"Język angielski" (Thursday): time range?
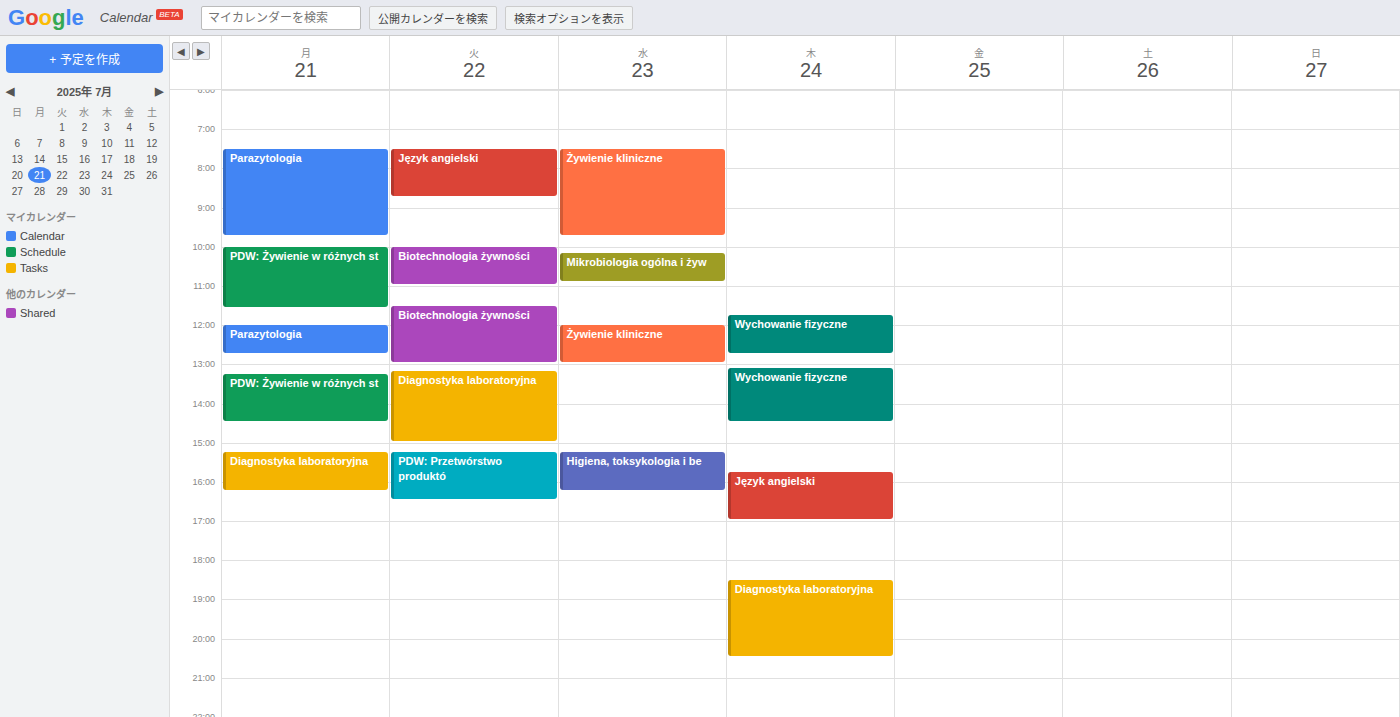
3:45 PM to 5:00 PM